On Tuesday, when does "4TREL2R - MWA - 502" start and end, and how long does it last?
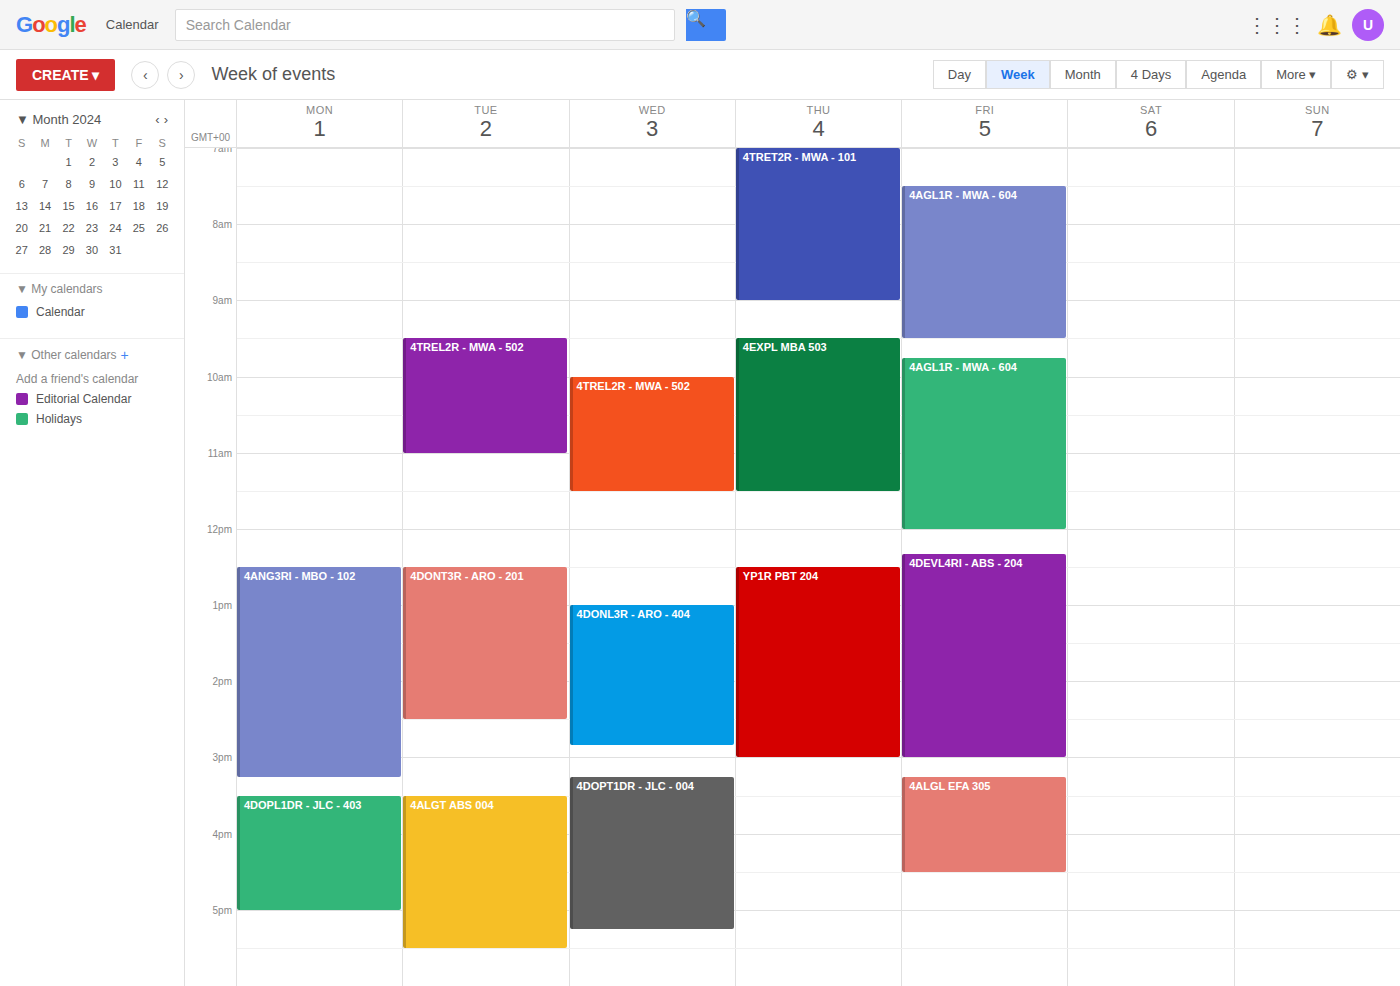
9:30 AM to 11:00 AM, 1 hour 30 minutes